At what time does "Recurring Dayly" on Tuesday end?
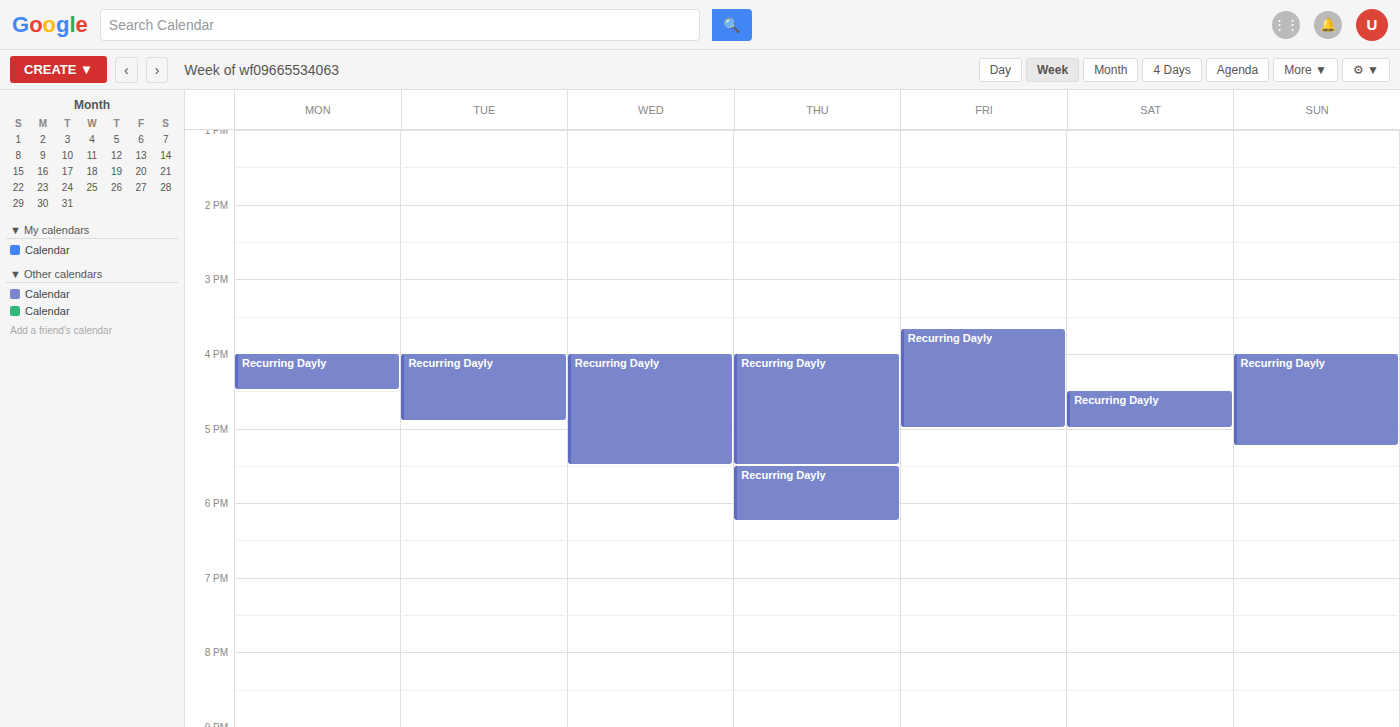
4:55 PM